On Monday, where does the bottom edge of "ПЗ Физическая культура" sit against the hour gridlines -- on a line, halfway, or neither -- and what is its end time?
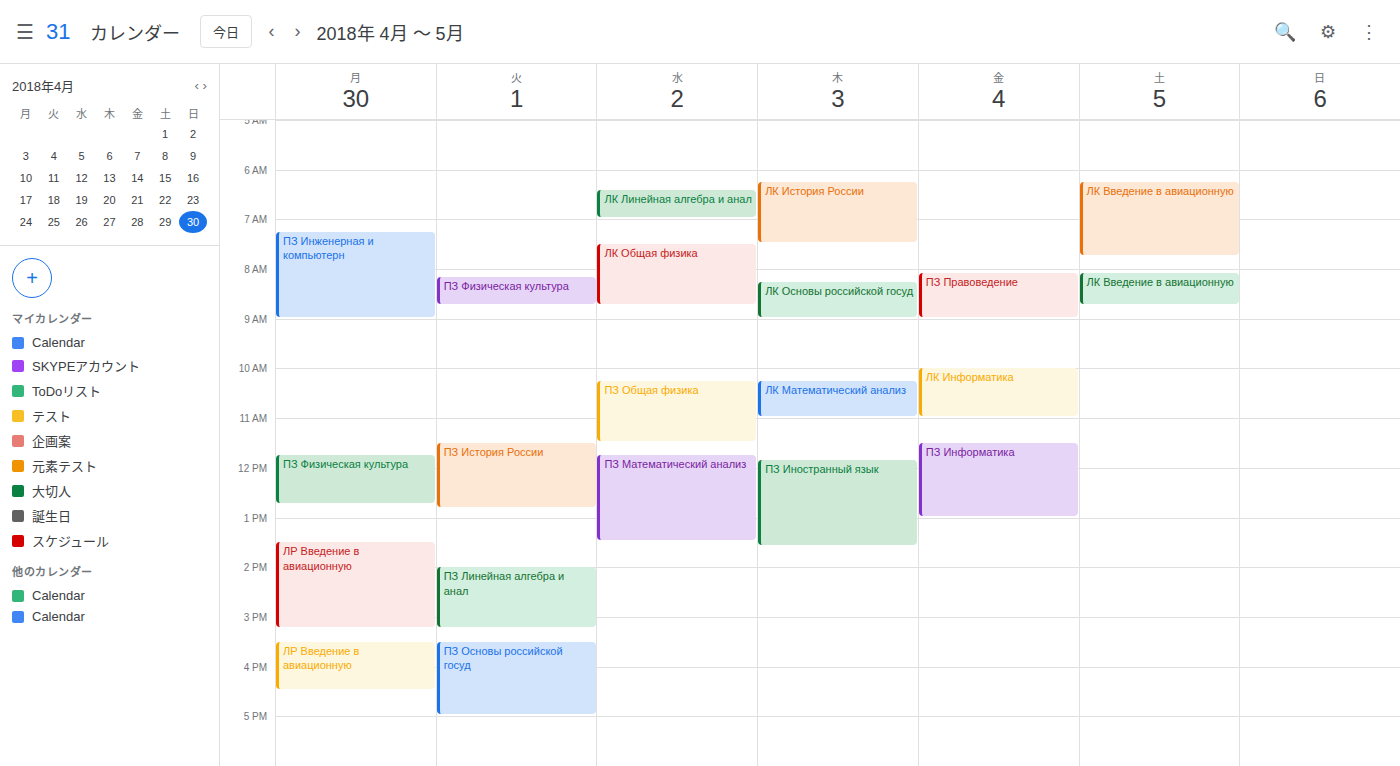
12:45 PM -- neither: three quarters of the way from the 12 PM line to the 1 PM line.